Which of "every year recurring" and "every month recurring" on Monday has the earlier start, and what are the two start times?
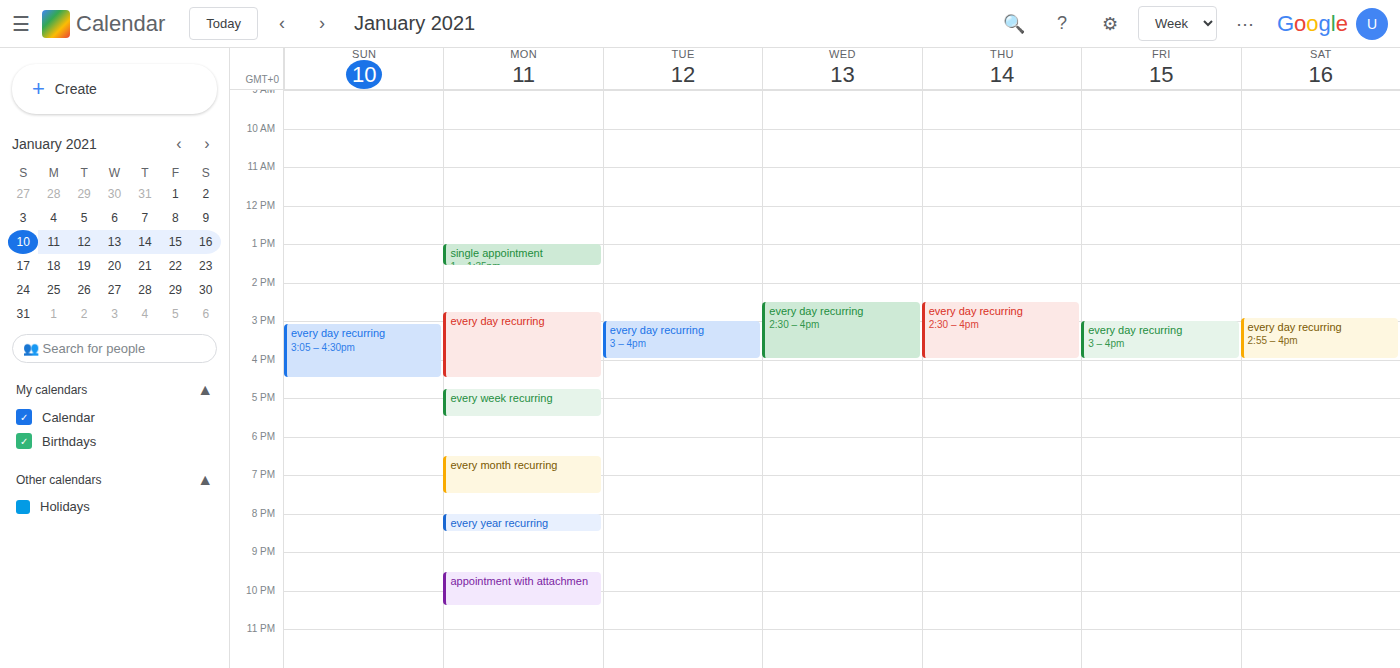
"every month recurring" 6:30 PM; "every year recurring" 8:00 PM.